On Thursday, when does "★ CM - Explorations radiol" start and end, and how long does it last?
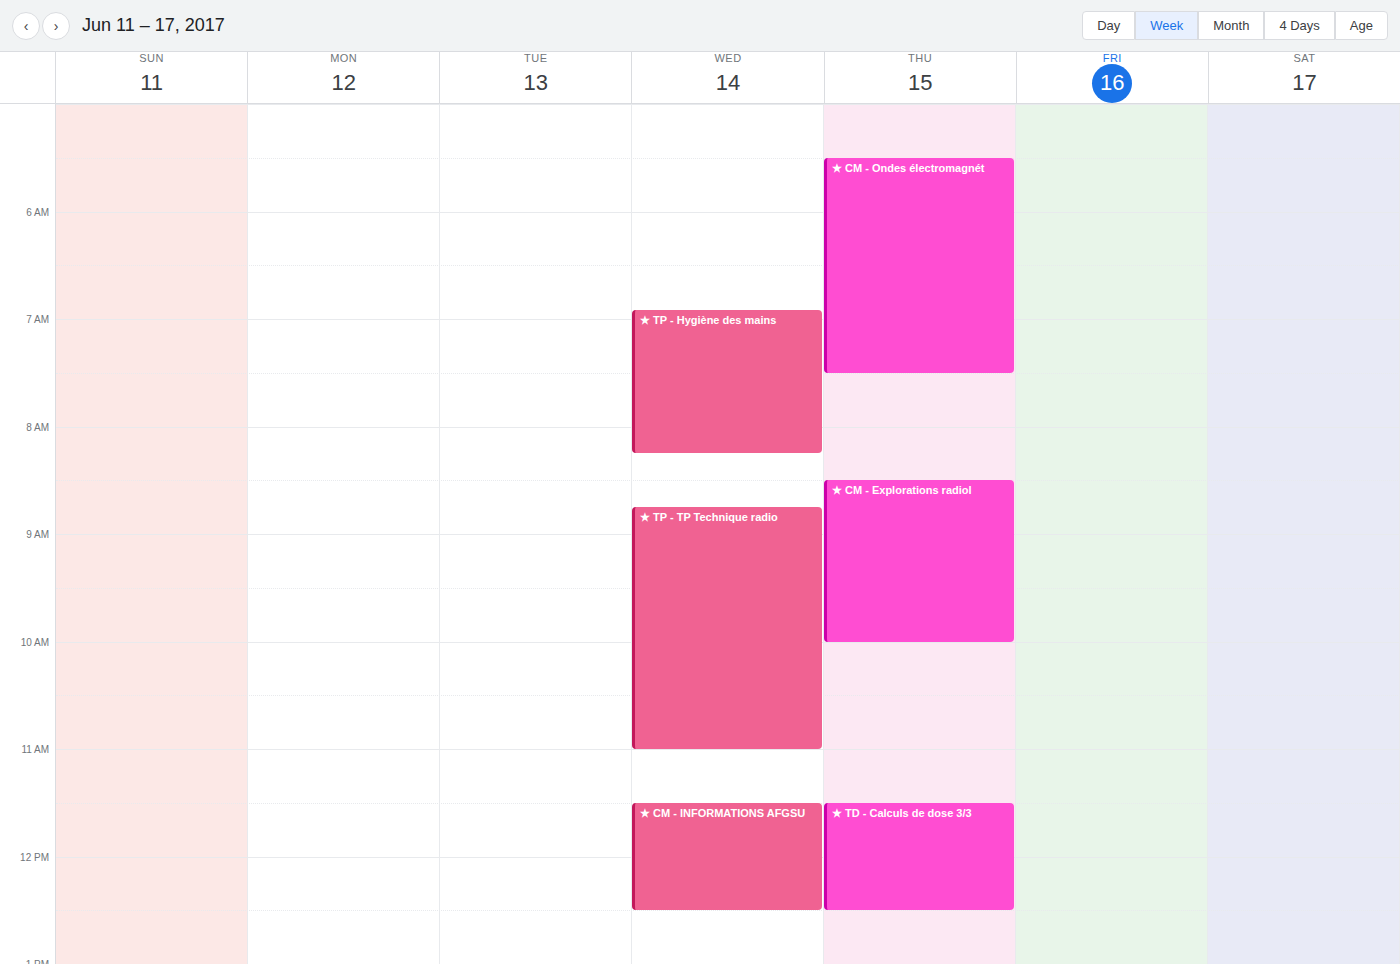
8:30 AM to 10:00 AM, 1 hour 30 minutes